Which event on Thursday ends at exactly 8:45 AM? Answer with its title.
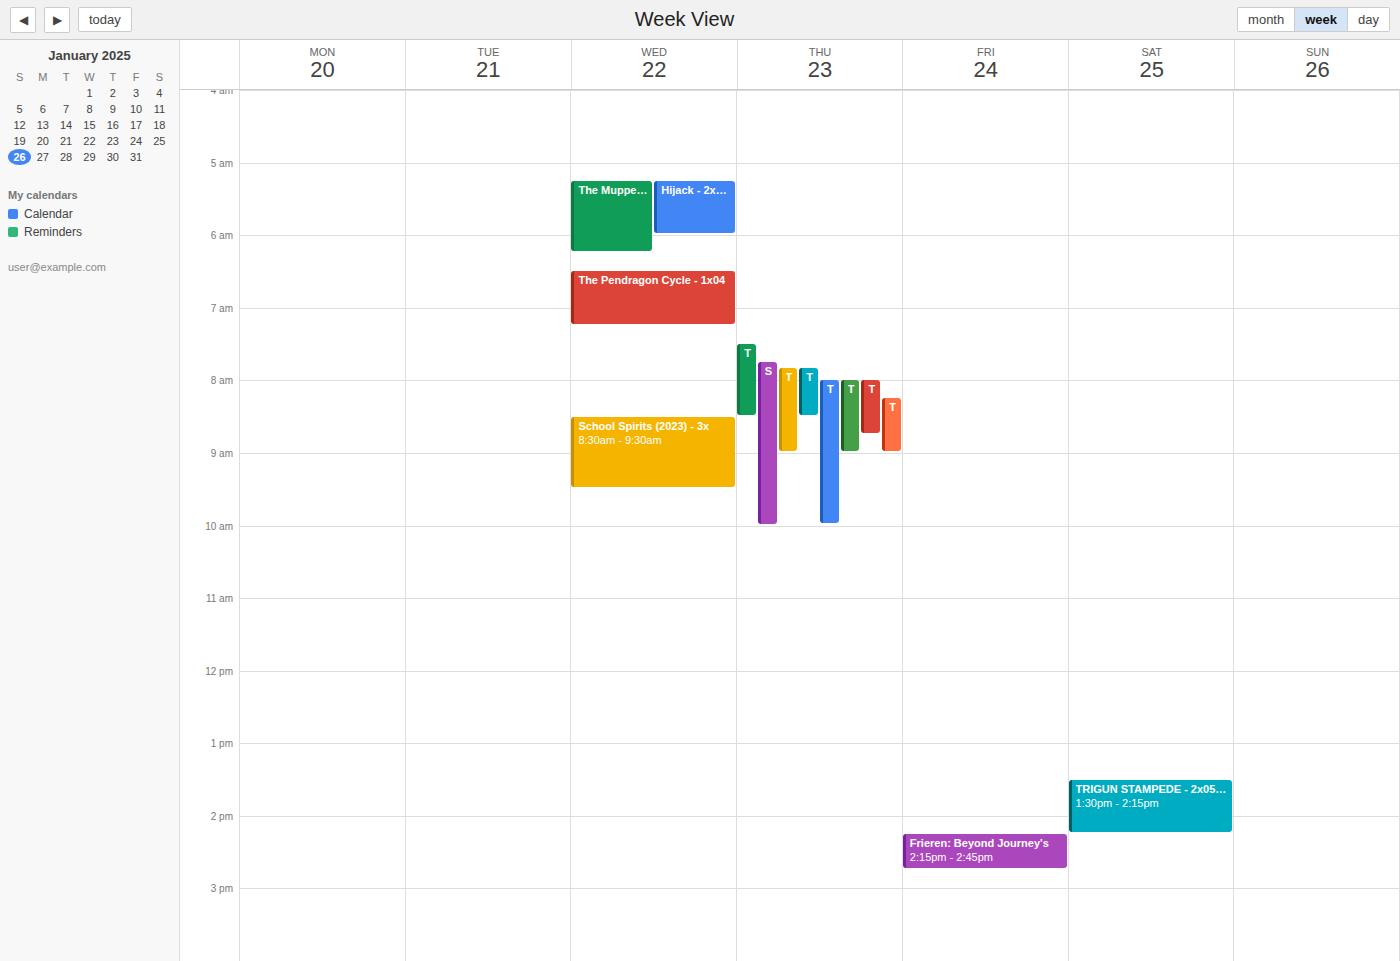
"The Lincoln Lawyer - 4x09"